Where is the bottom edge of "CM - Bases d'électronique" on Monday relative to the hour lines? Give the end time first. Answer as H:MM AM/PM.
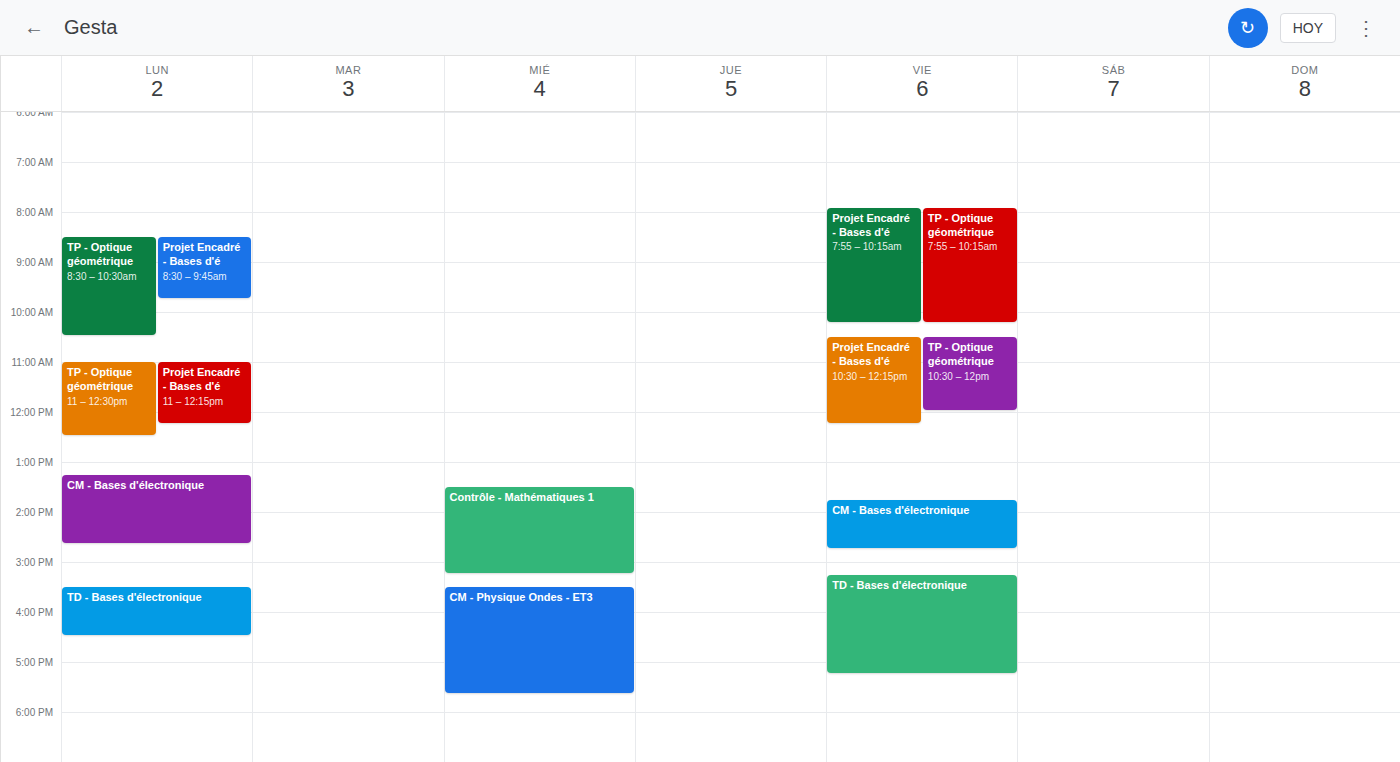
2:40 PM -- neither: 40 minutes below the 2 PM line and 20 minutes above the 3 PM line.